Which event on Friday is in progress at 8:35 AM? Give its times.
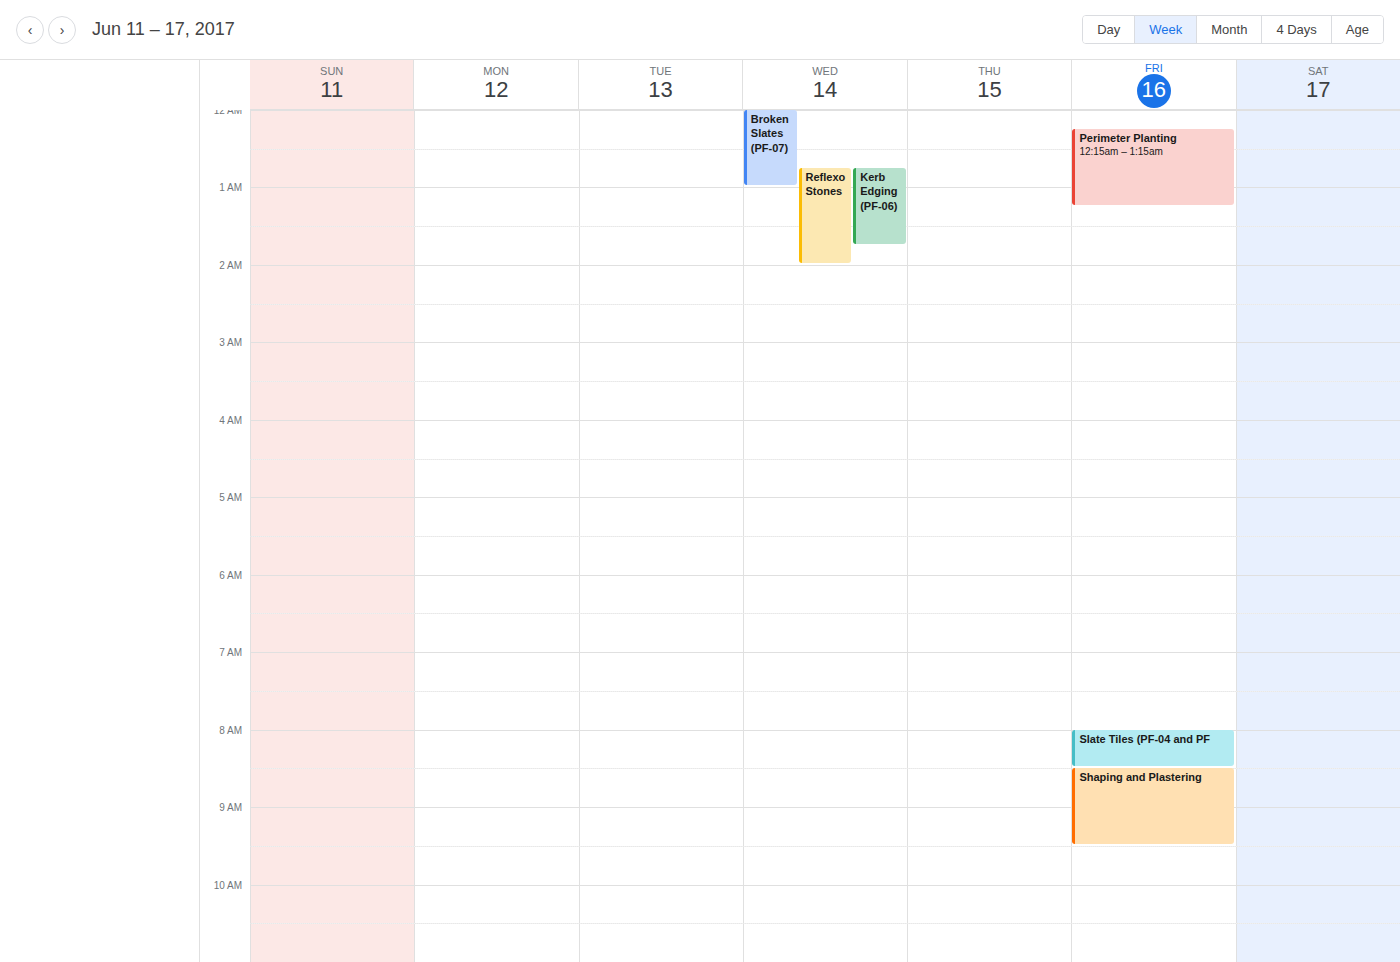
"Shaping and Plastering", 8:30 AM to 9:30 AM